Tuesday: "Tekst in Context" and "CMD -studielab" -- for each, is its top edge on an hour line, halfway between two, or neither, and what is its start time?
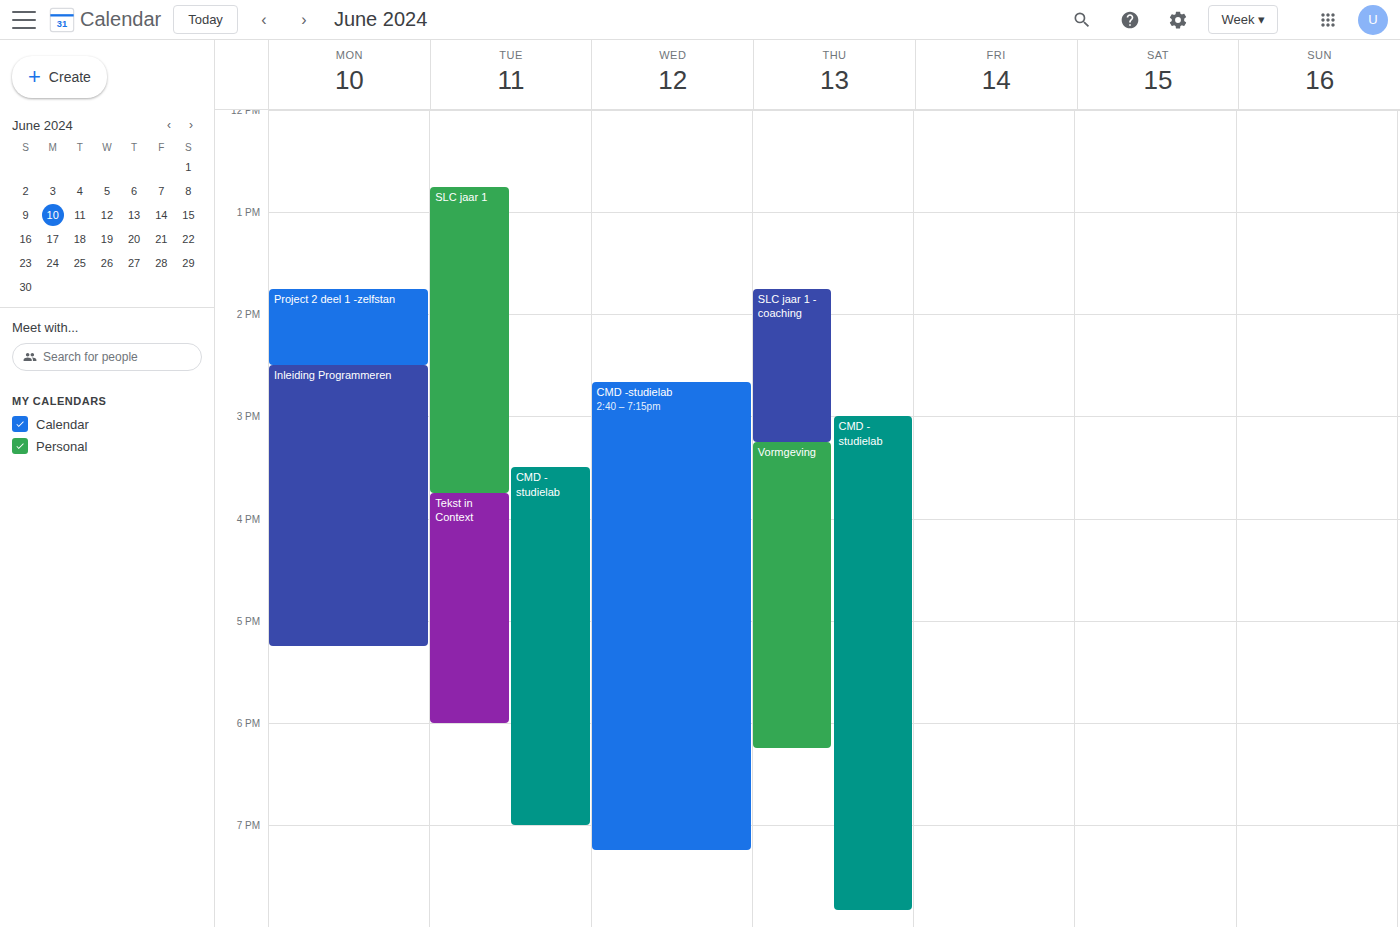
"Tekst in Context": 3:45 PM, neither: three quarters of the way from the 3 PM line to the 4 PM line. "CMD -studielab": 3:30 PM, halfway between the 3 PM and 4 PM lines.